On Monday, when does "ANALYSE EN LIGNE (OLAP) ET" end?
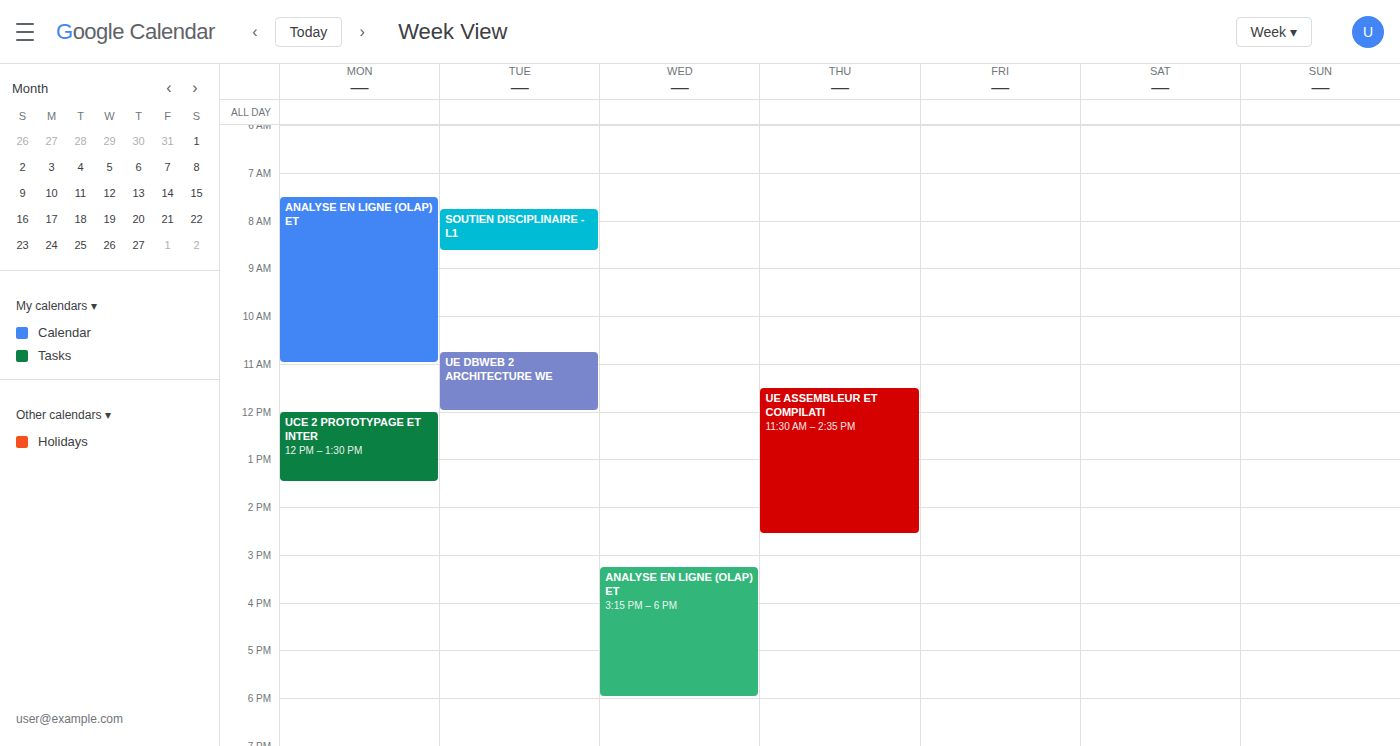
11:00 AM